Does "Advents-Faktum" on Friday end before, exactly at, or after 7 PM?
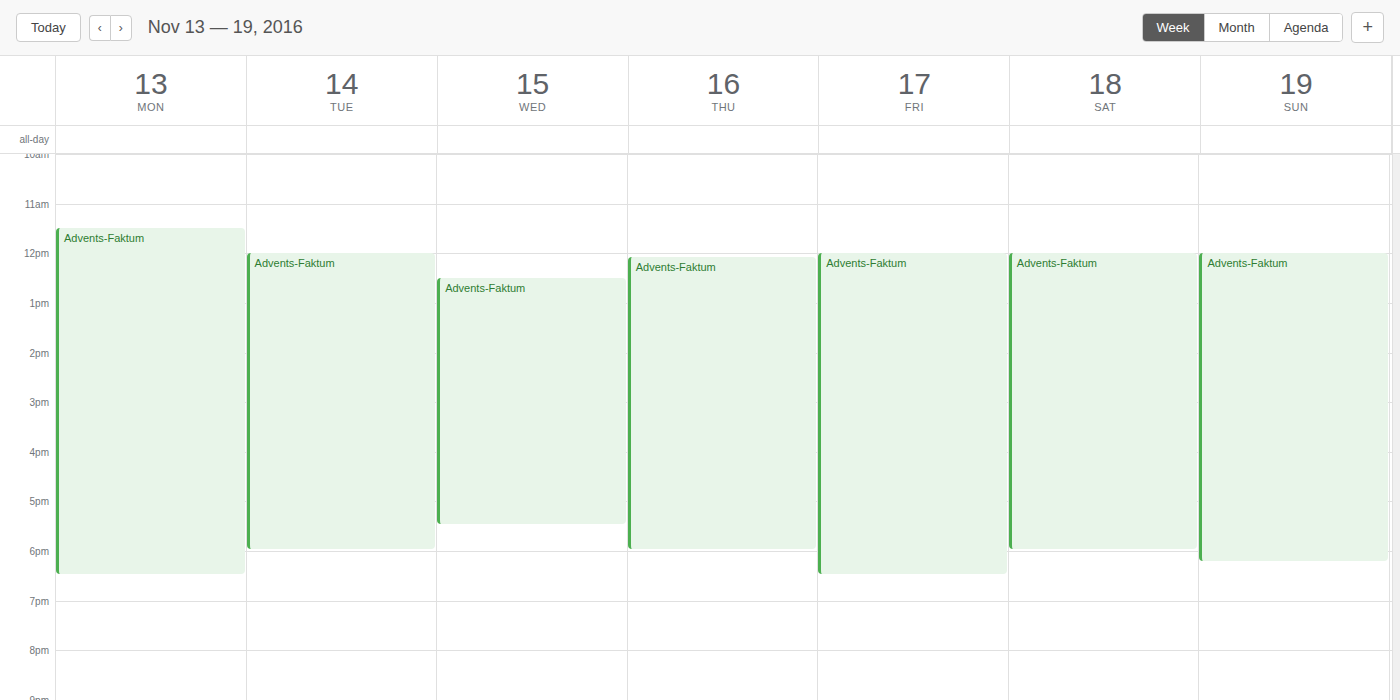
6:30 PM -- before 7 PM, 30 minutes above the 7 PM line.